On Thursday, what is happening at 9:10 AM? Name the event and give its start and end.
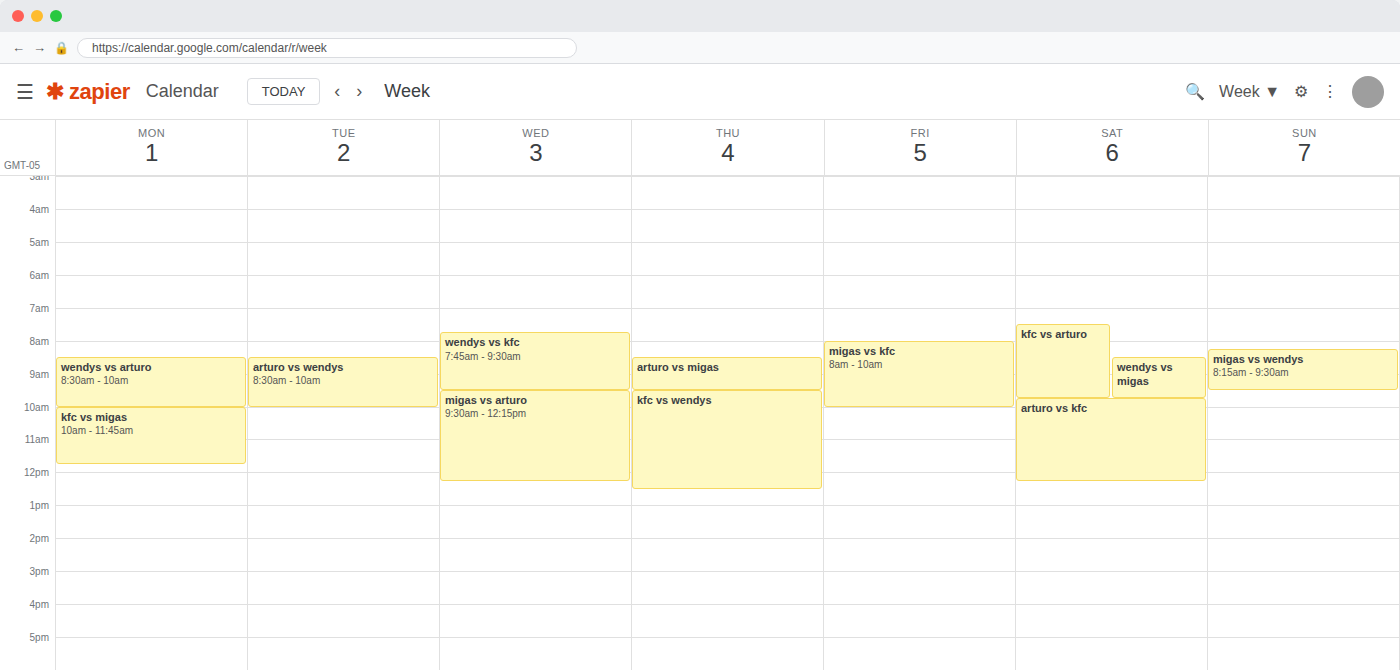
"arturo vs migas", 8:30 AM to 9:30 AM